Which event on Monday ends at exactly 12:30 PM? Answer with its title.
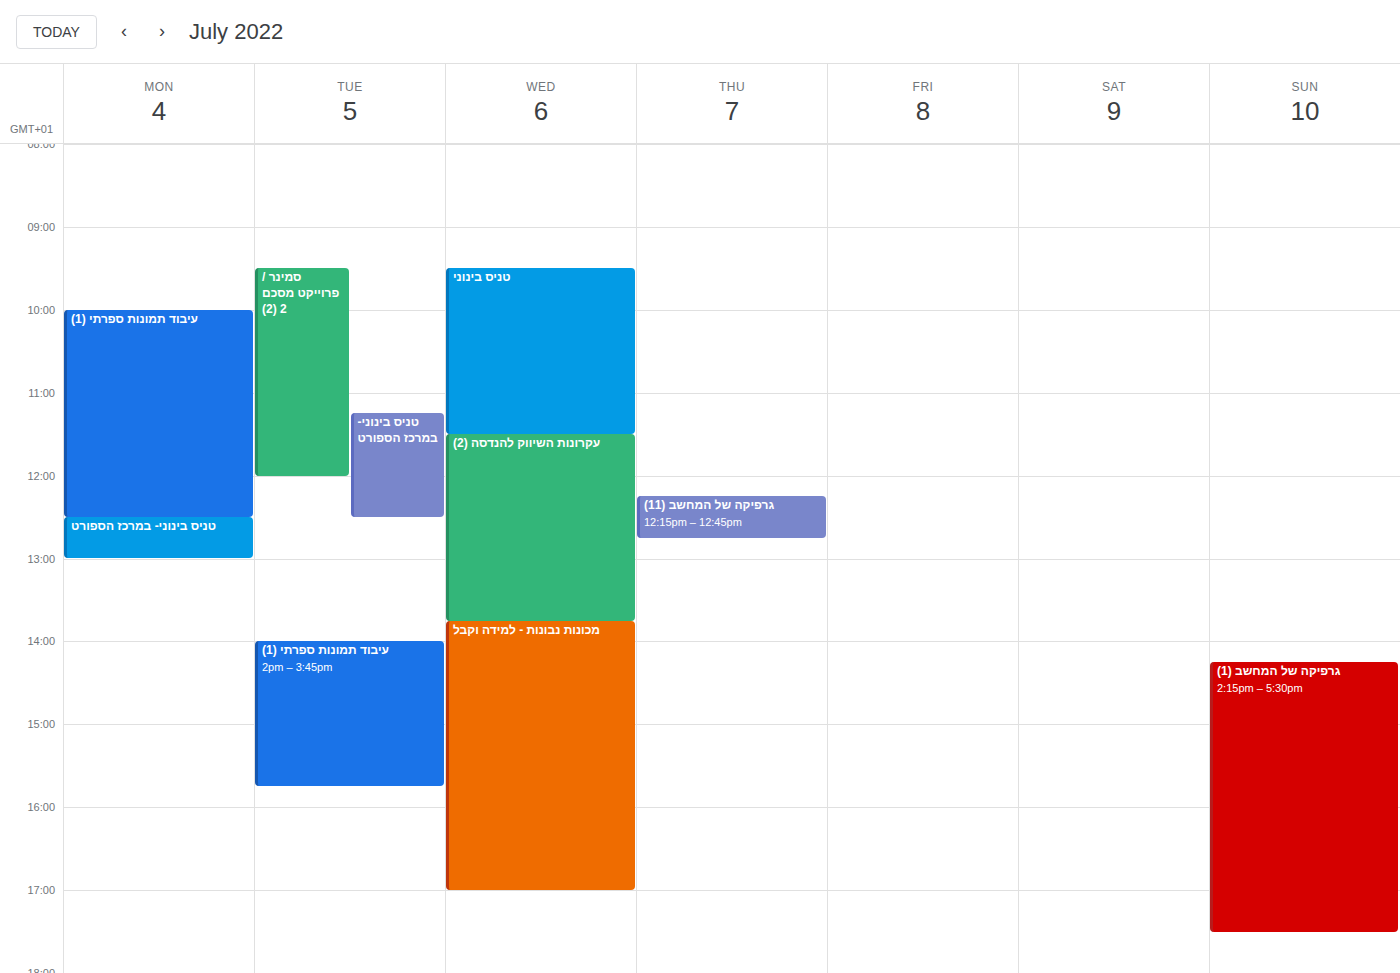
"עיבוד תמונות ספרתי (1)"